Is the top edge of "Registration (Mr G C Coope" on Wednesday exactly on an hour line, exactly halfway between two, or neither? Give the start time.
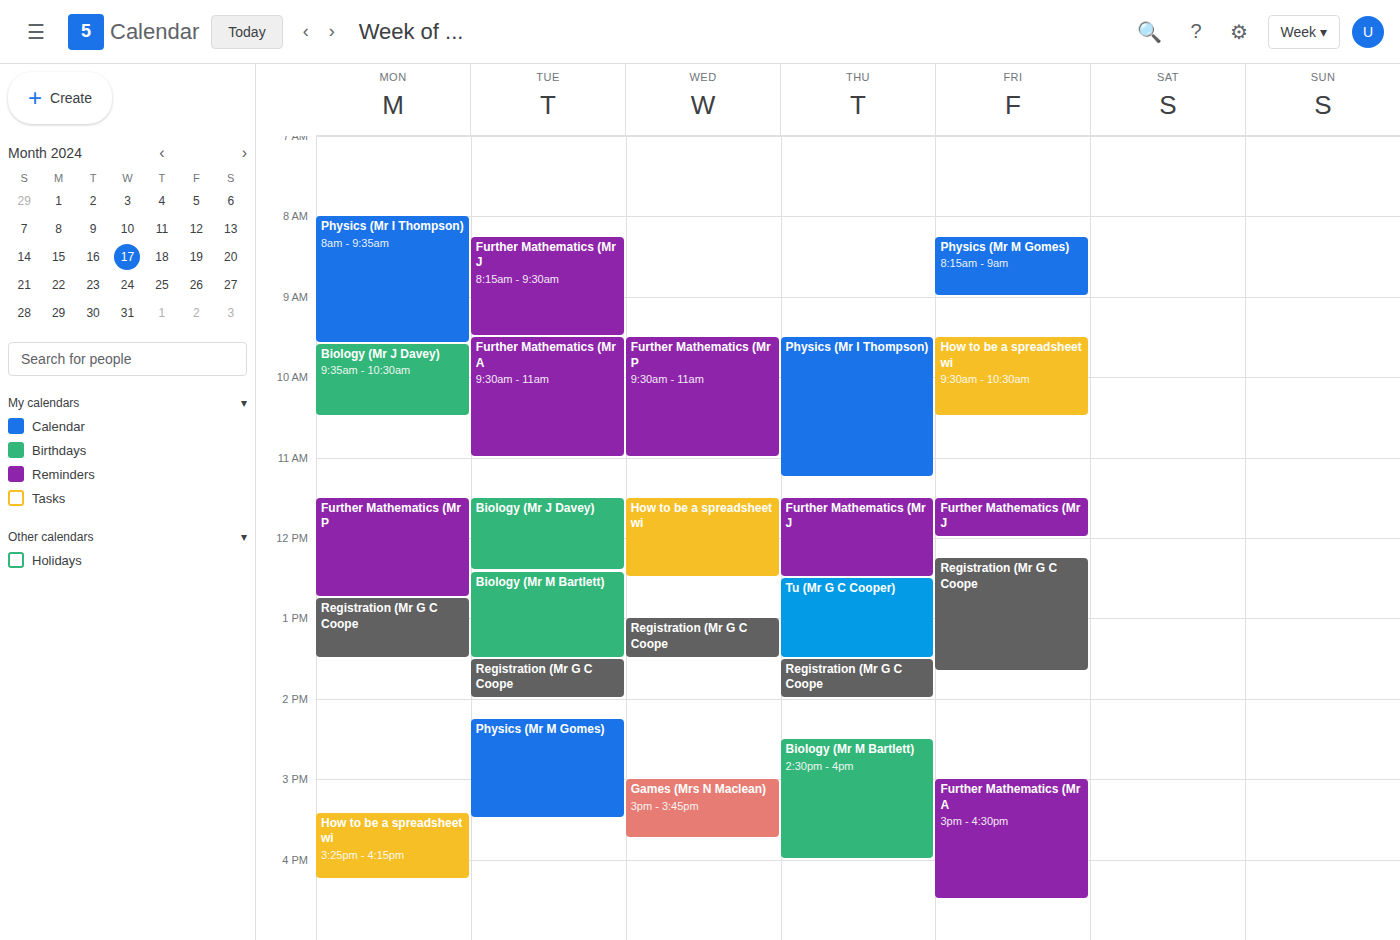
1:00 PM -- exactly on the 1 PM line.